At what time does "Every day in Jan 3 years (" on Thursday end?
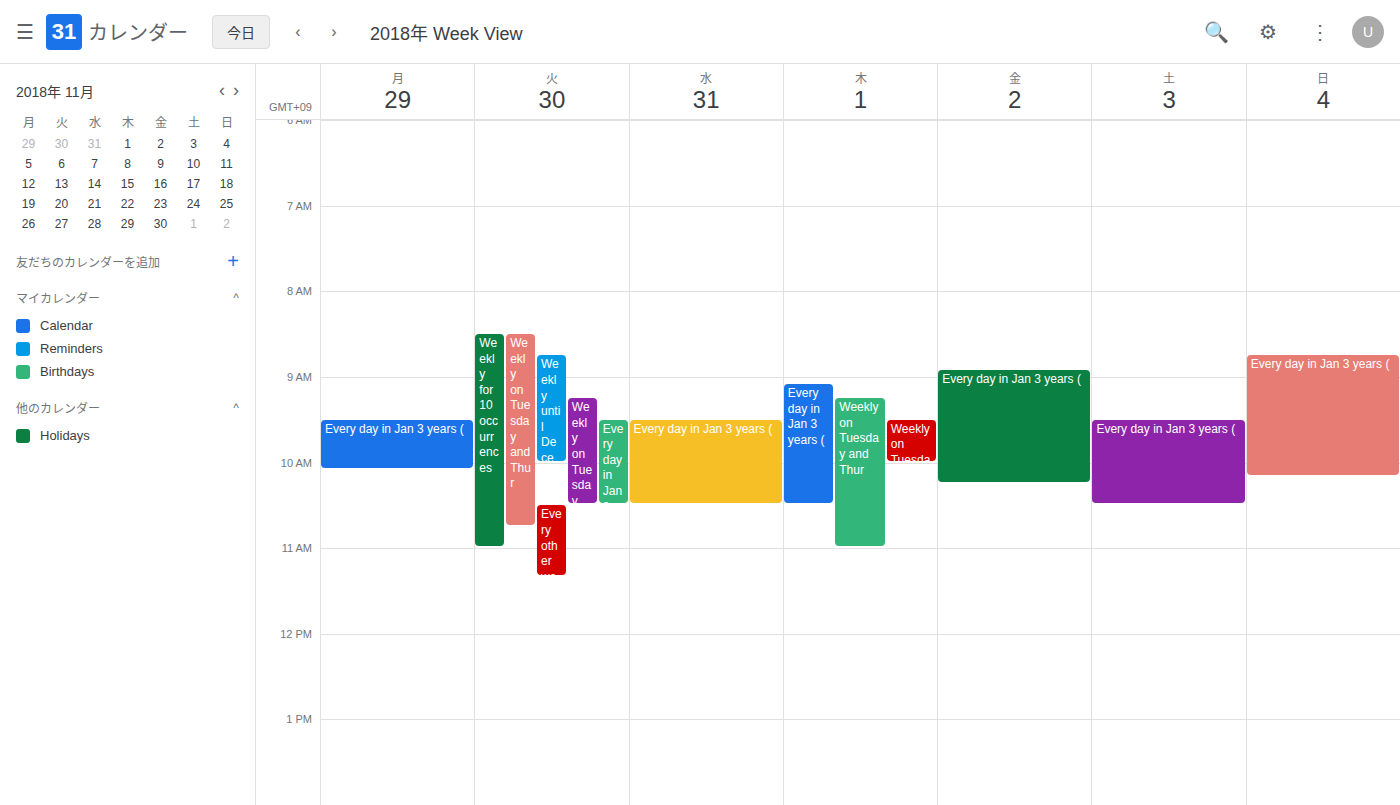
10:30 AM